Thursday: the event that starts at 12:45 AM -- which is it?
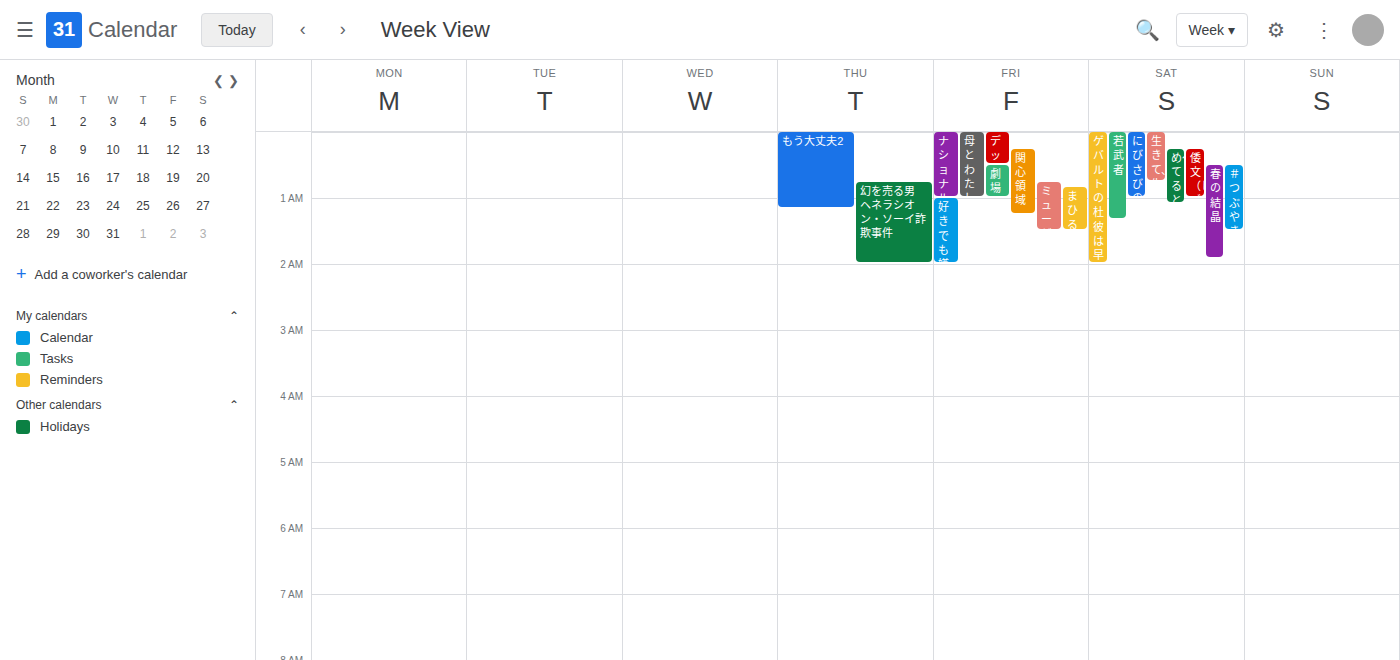
"幻を売る男 ヘネラシオン・ソーイ詐欺事件"